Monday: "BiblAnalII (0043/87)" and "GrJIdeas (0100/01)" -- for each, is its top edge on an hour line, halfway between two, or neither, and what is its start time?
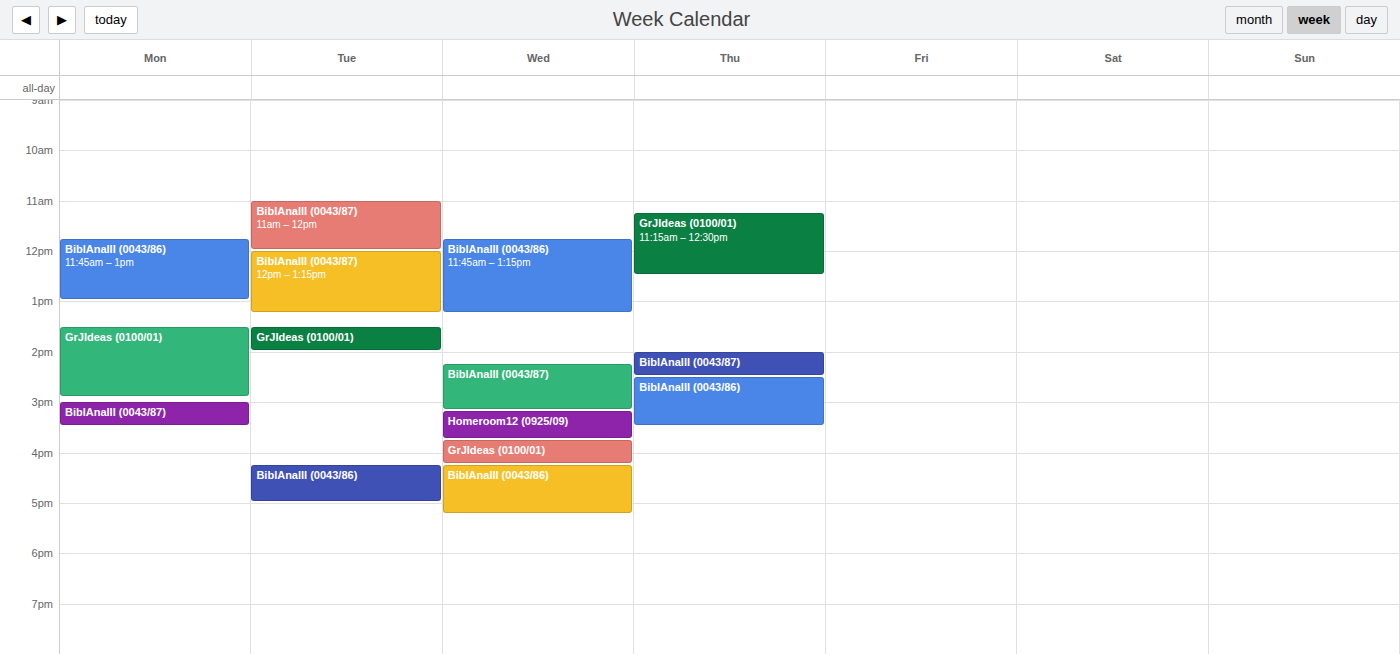
"BiblAnalII (0043/87)": 3:00 PM, exactly on the 3 PM line. "GrJIdeas (0100/01)": 1:30 PM, halfway between the 1 PM and 2 PM lines.